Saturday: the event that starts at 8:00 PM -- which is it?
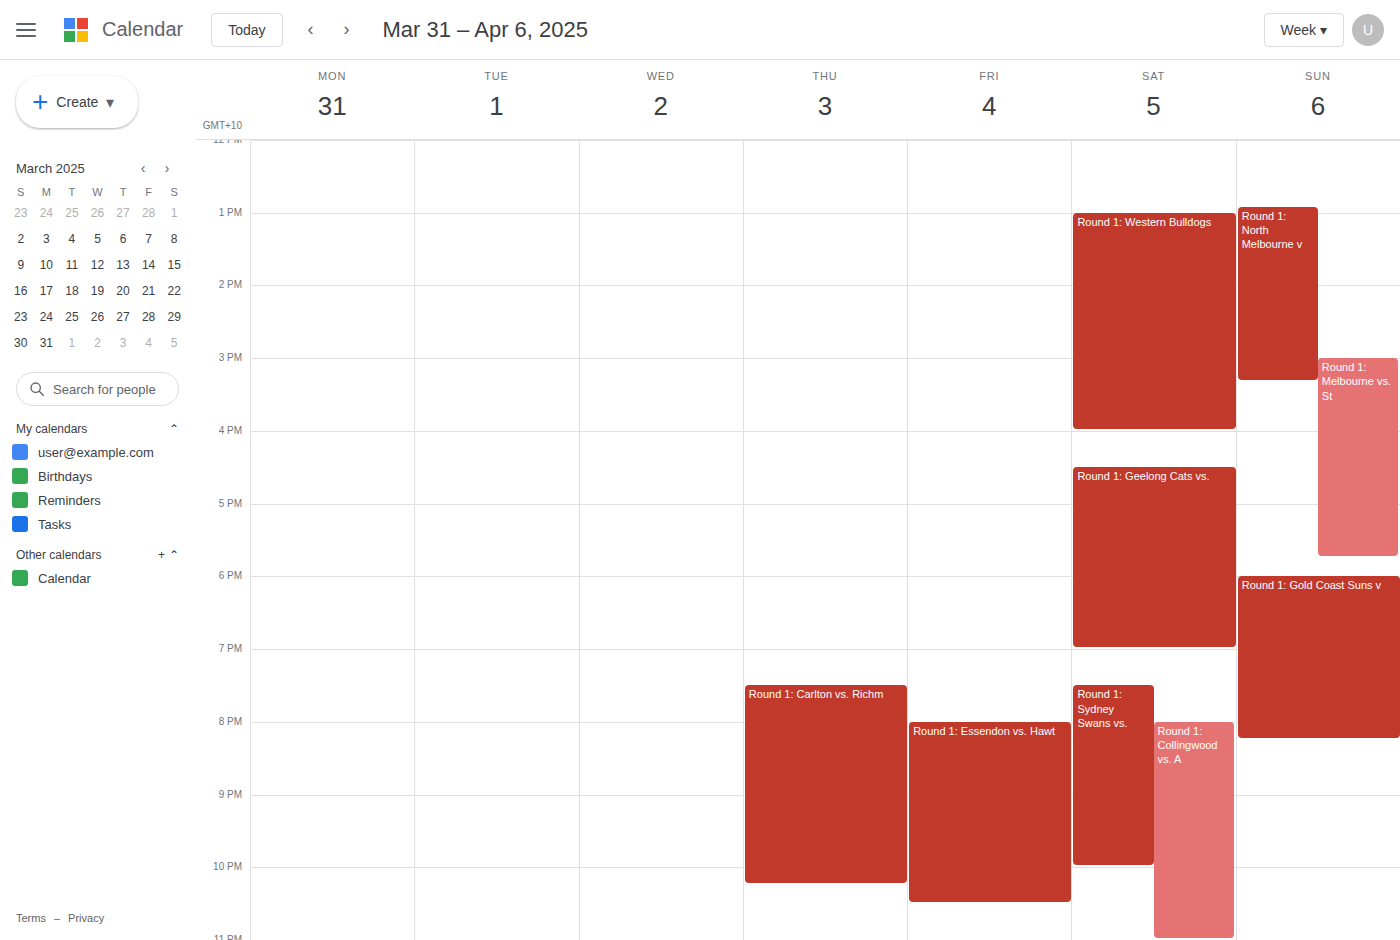
"Round 1: Collingwood vs. A"